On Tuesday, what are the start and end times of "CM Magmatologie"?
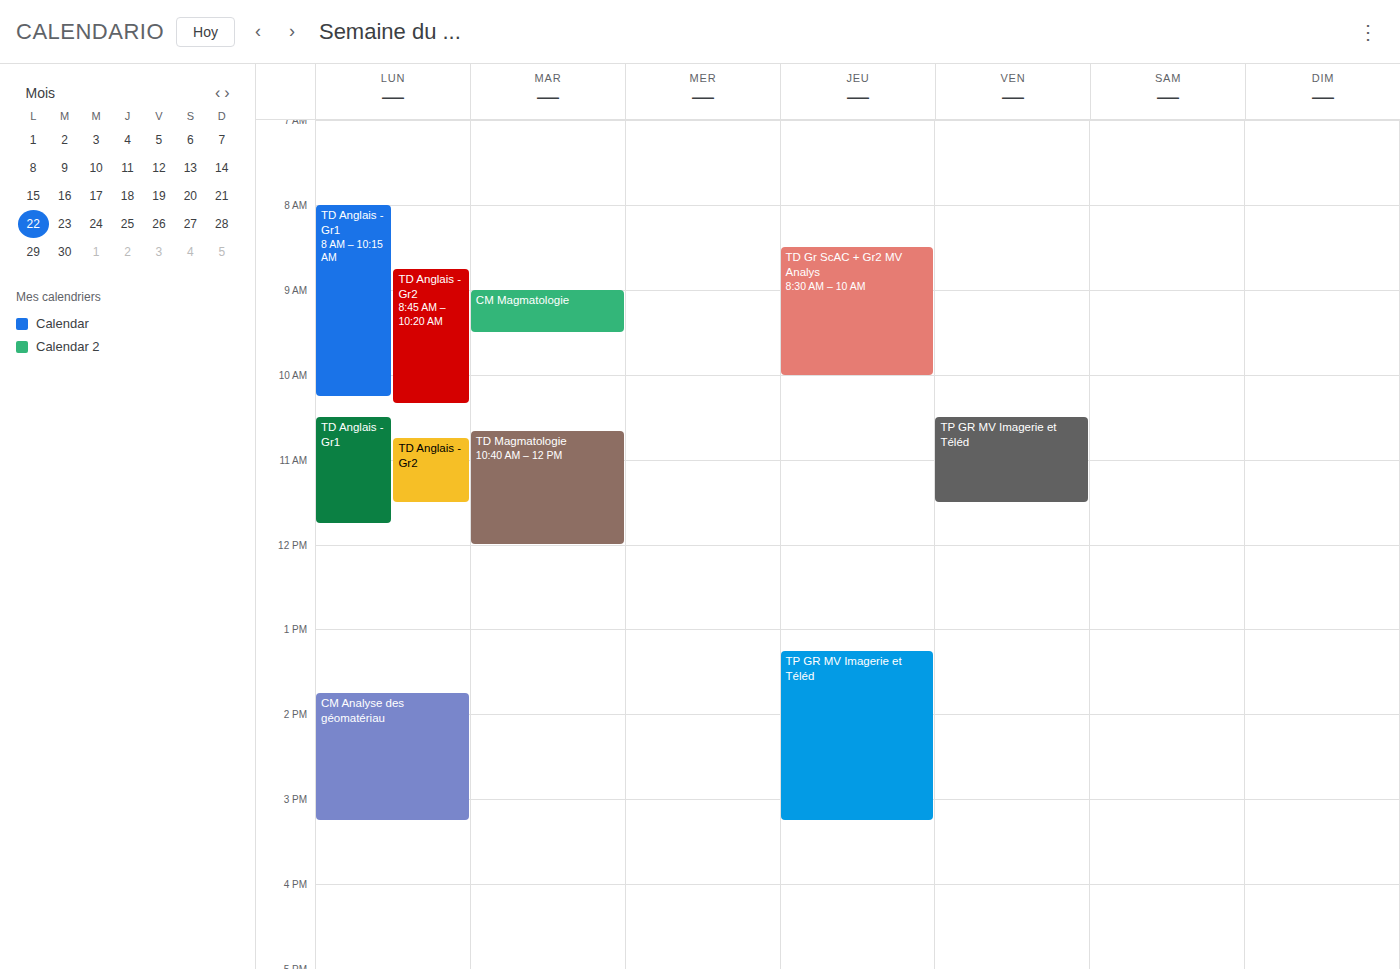
09:00 to 09:30